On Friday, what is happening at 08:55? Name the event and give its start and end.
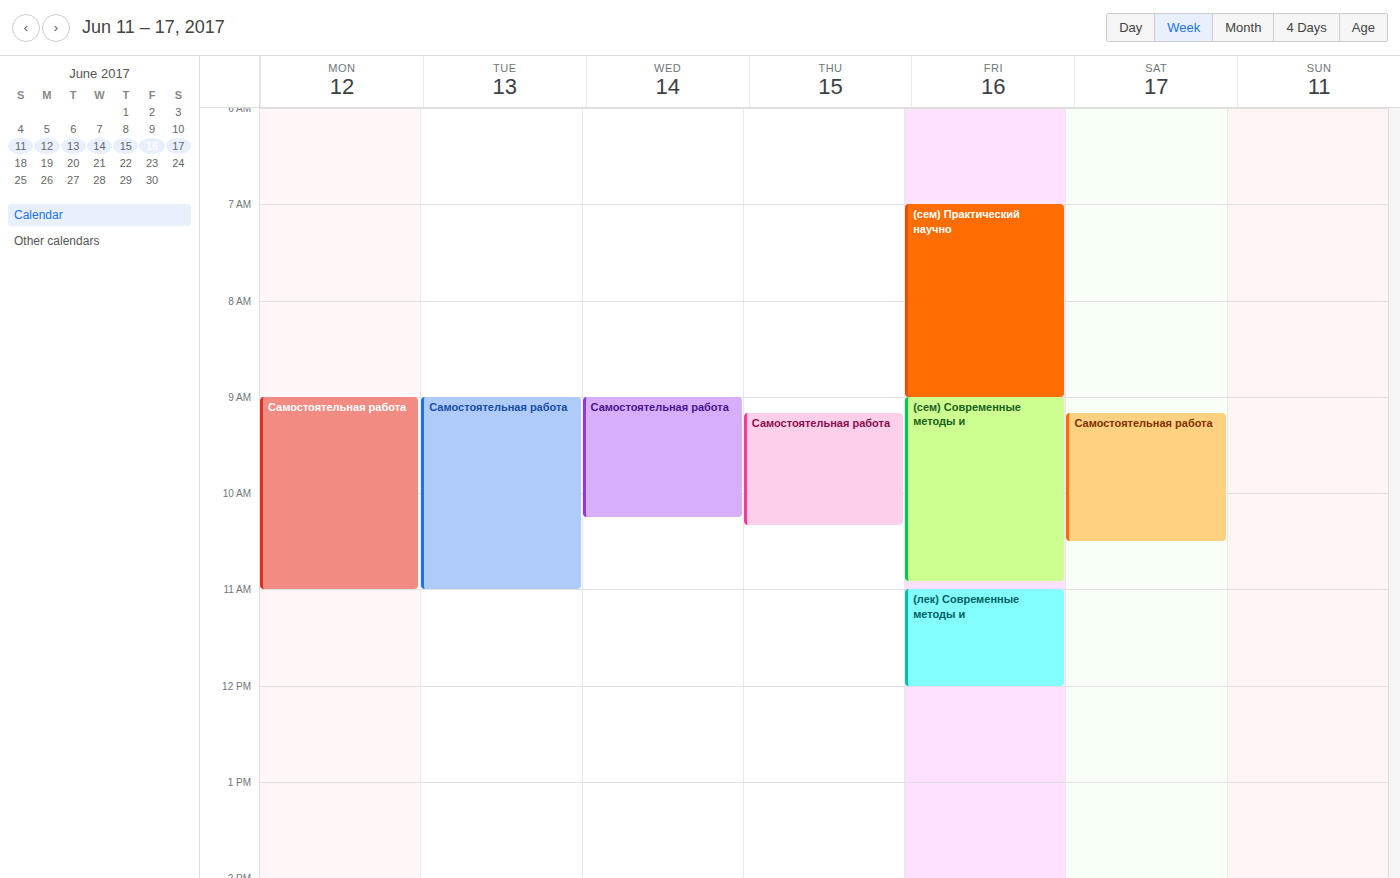
"(сем) Практический научно", 07:00 to 09:00